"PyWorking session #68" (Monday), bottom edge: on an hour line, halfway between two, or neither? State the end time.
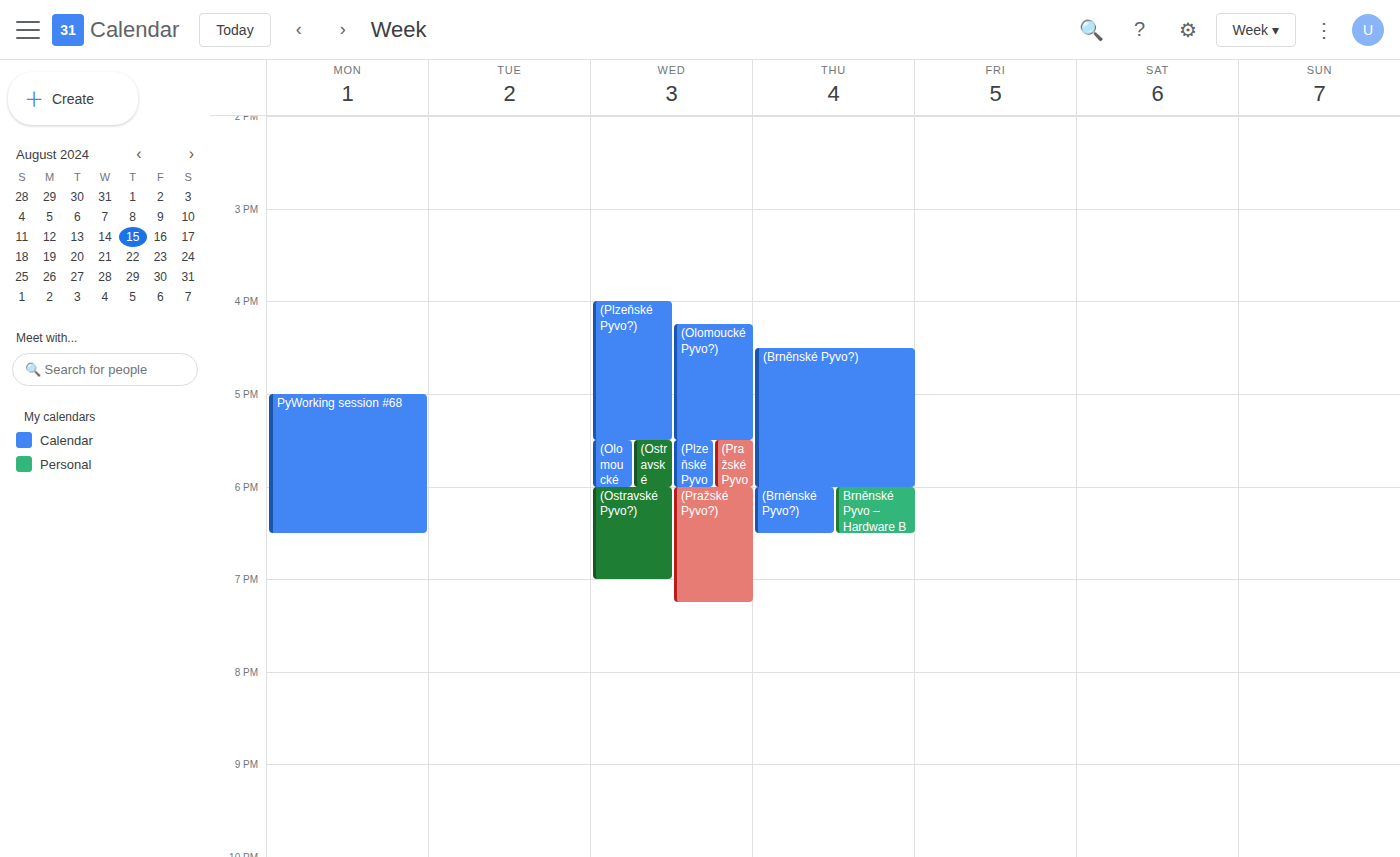
6:30 PM -- halfway between the 6 PM and 7 PM lines.